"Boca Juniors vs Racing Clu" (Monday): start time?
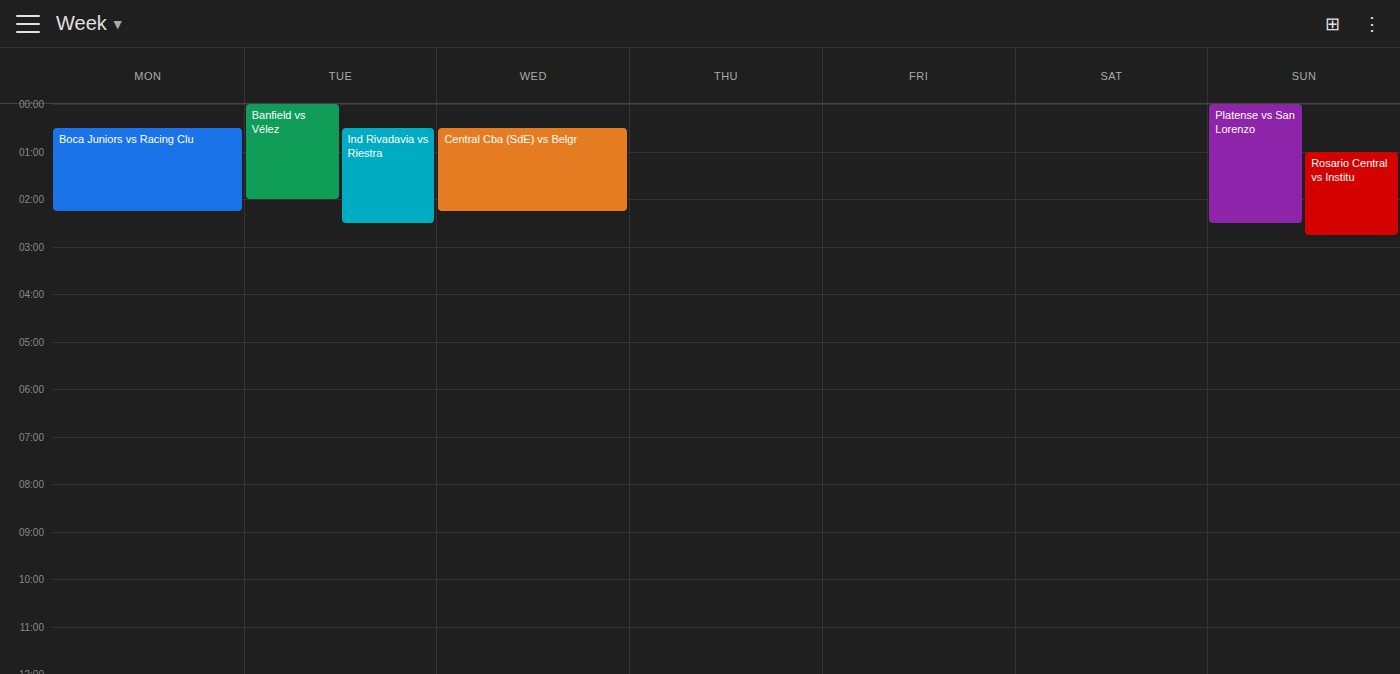
00:30